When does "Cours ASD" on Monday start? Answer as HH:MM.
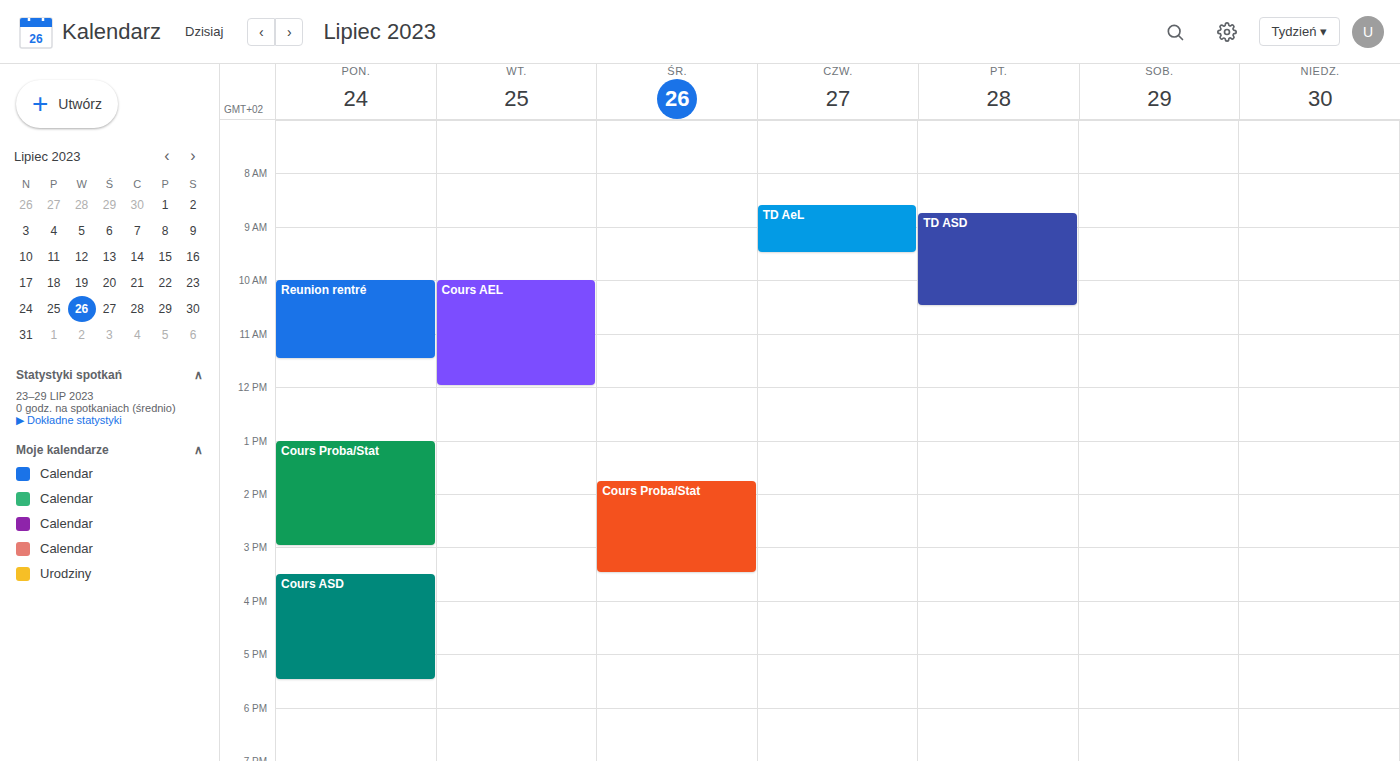
15:30